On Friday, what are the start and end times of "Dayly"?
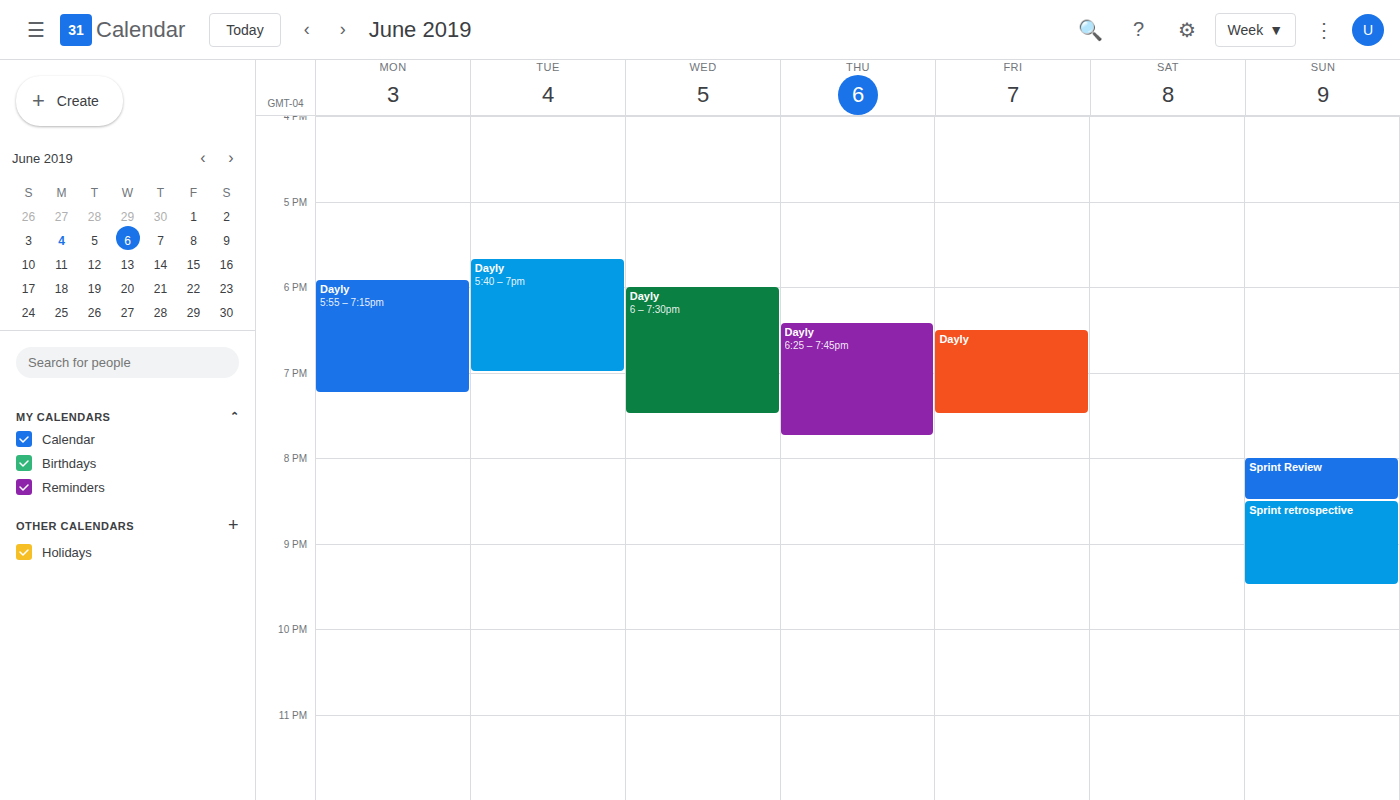
6:30 PM to 7:30 PM